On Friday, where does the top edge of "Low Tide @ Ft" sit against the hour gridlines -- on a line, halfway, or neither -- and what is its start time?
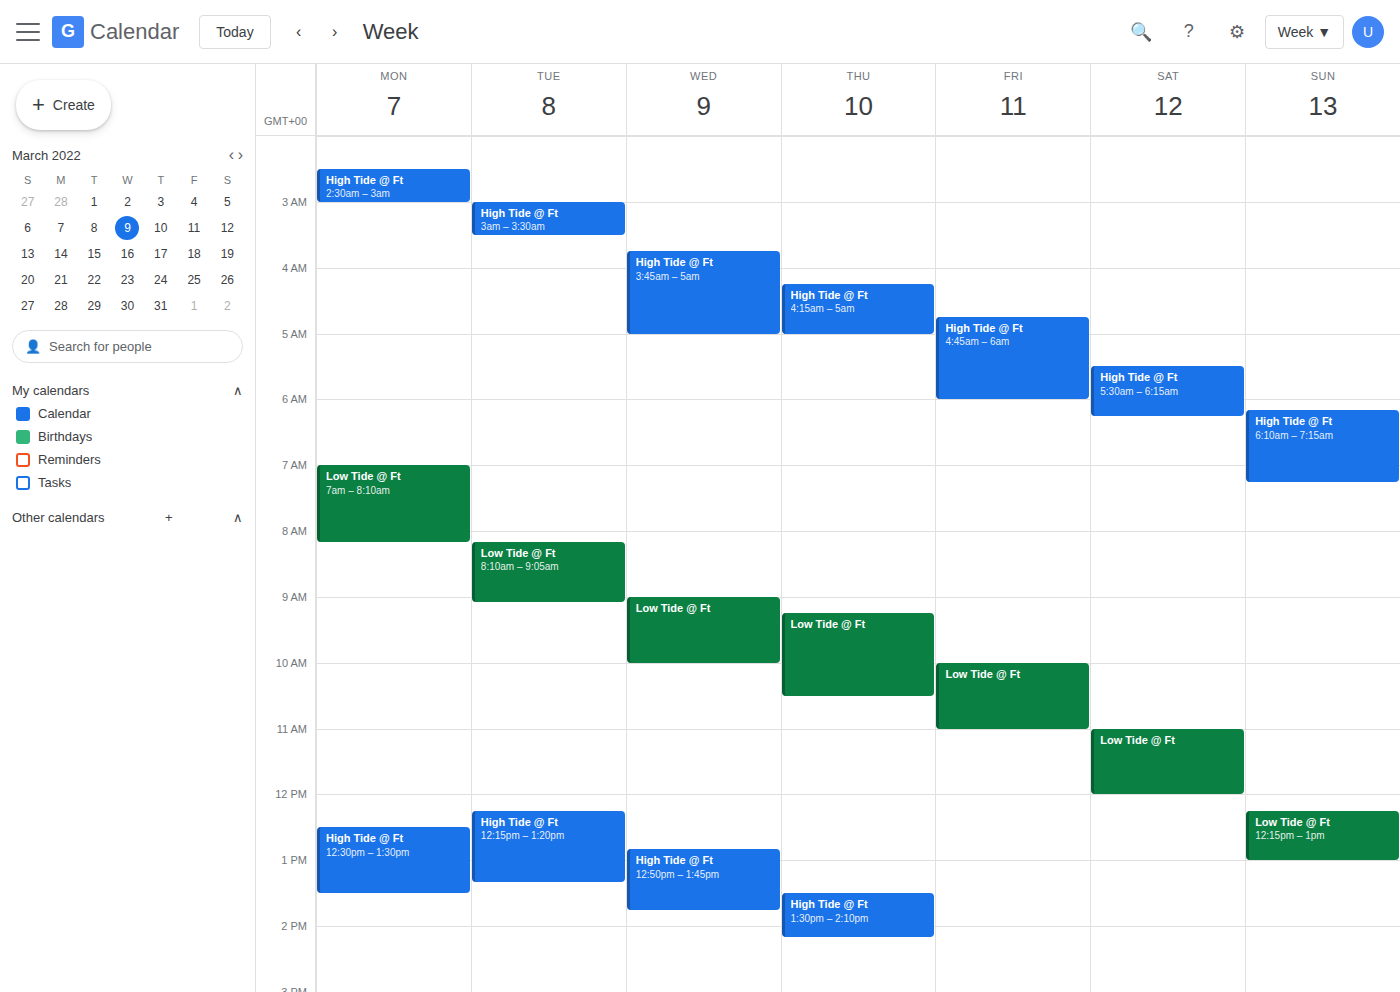
10:00 AM -- exactly on the 10 AM line.